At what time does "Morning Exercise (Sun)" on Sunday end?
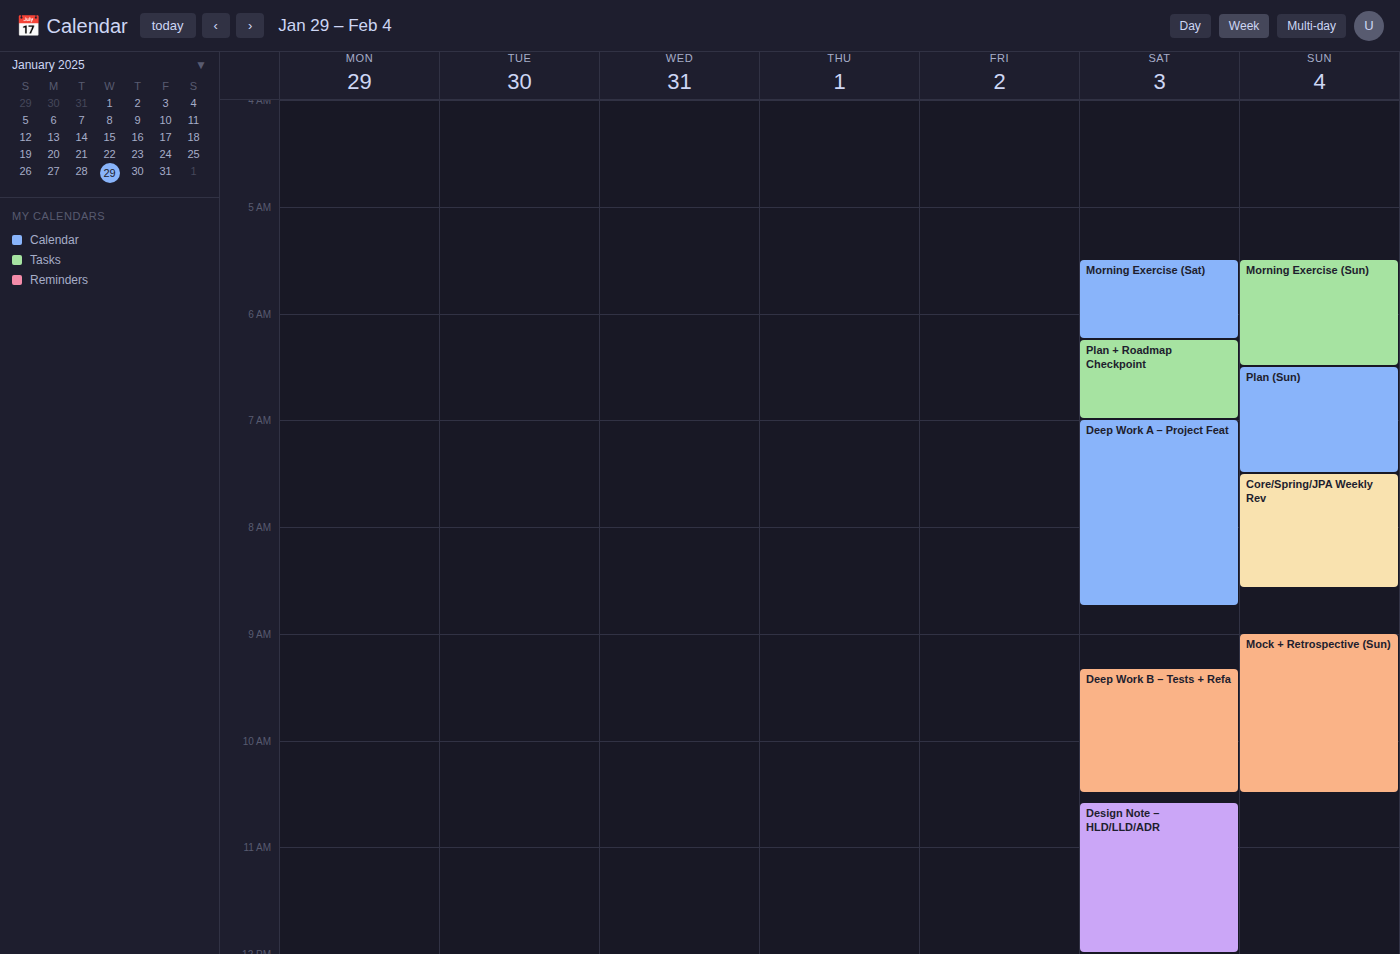
6:30 AM